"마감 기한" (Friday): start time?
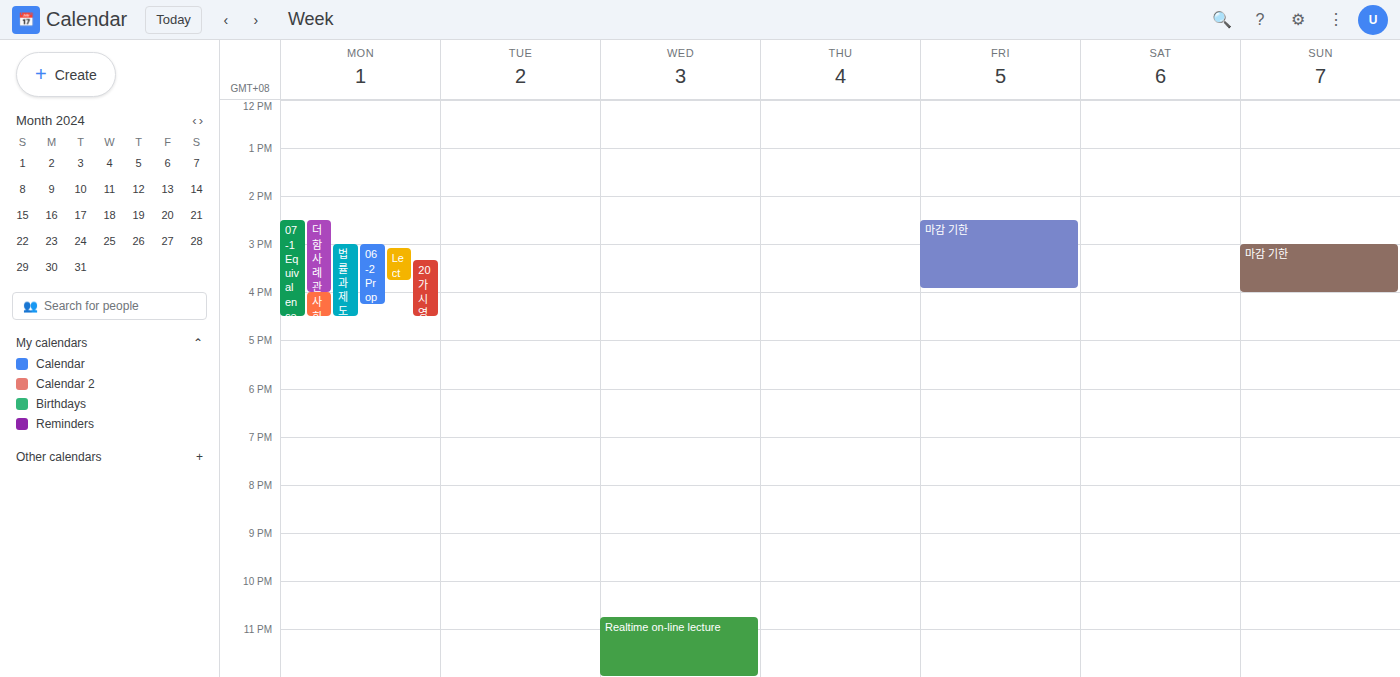
2:30 PM